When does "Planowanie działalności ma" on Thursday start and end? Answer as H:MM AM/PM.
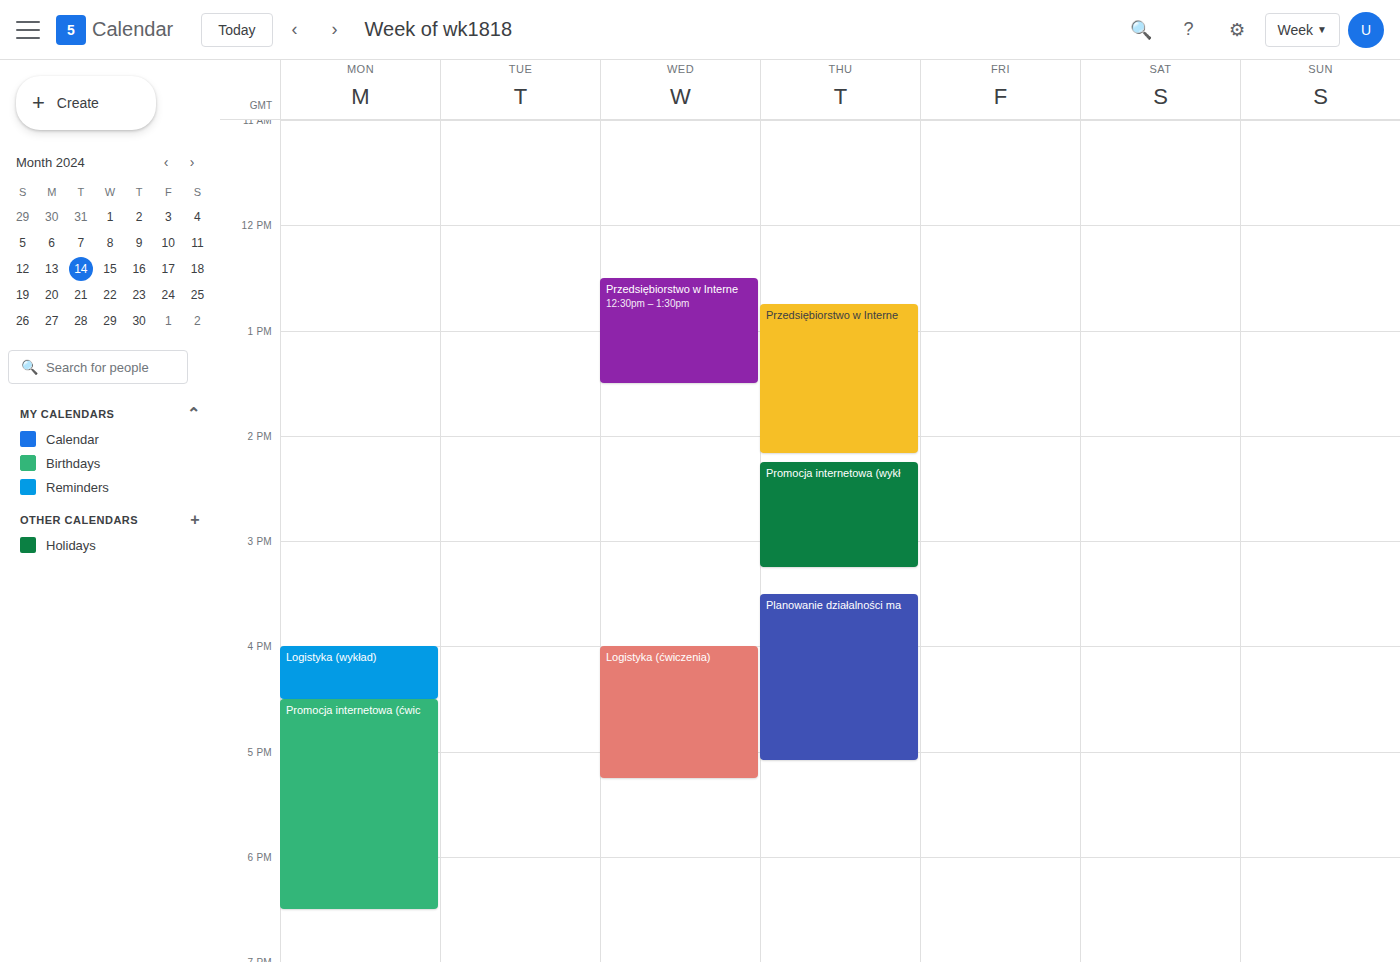
3:30 PM to 5:05 PM